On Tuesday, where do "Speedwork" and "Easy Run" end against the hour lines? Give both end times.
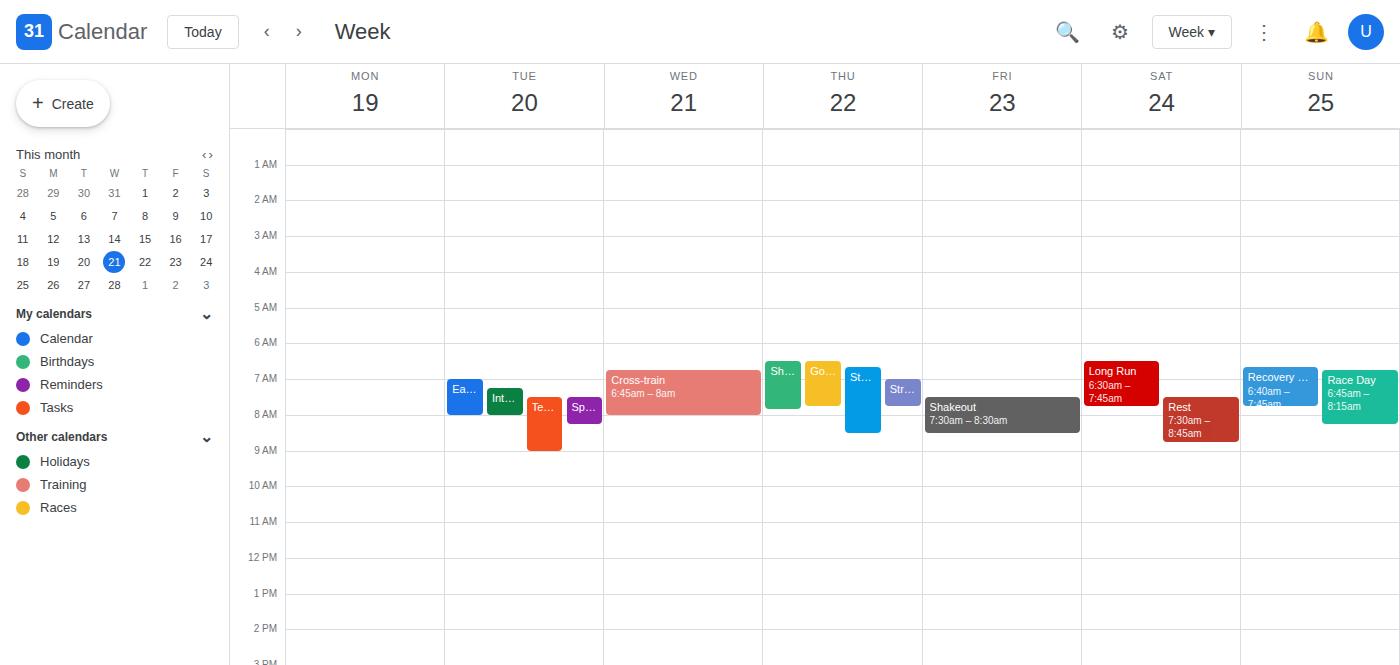
"Speedwork": 08:15, neither: a quarter of the way from the 08:00 line to the 09:00 line. "Easy Run": 08:00, exactly on the 08:00 line.